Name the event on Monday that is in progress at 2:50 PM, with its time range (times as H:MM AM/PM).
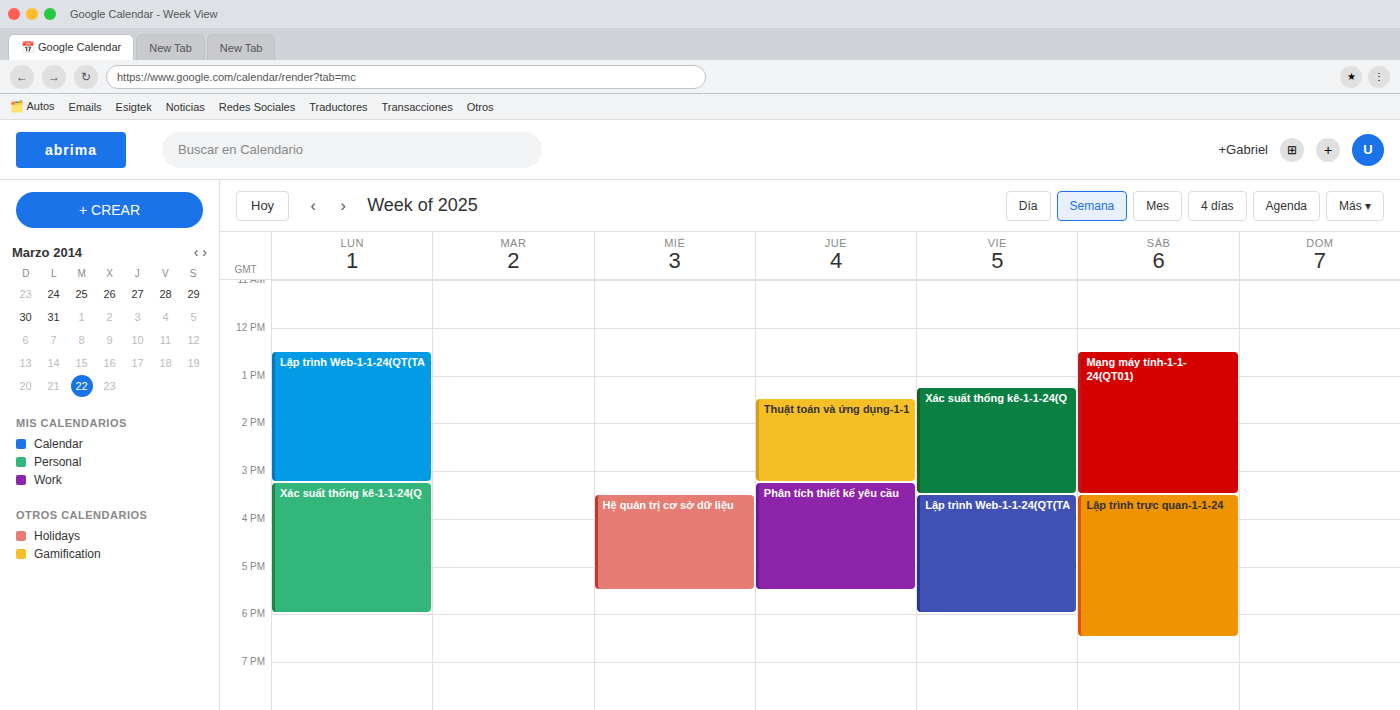
"Lập trình Web-1-1-24(QT(TA", 12:30 PM to 3:15 PM